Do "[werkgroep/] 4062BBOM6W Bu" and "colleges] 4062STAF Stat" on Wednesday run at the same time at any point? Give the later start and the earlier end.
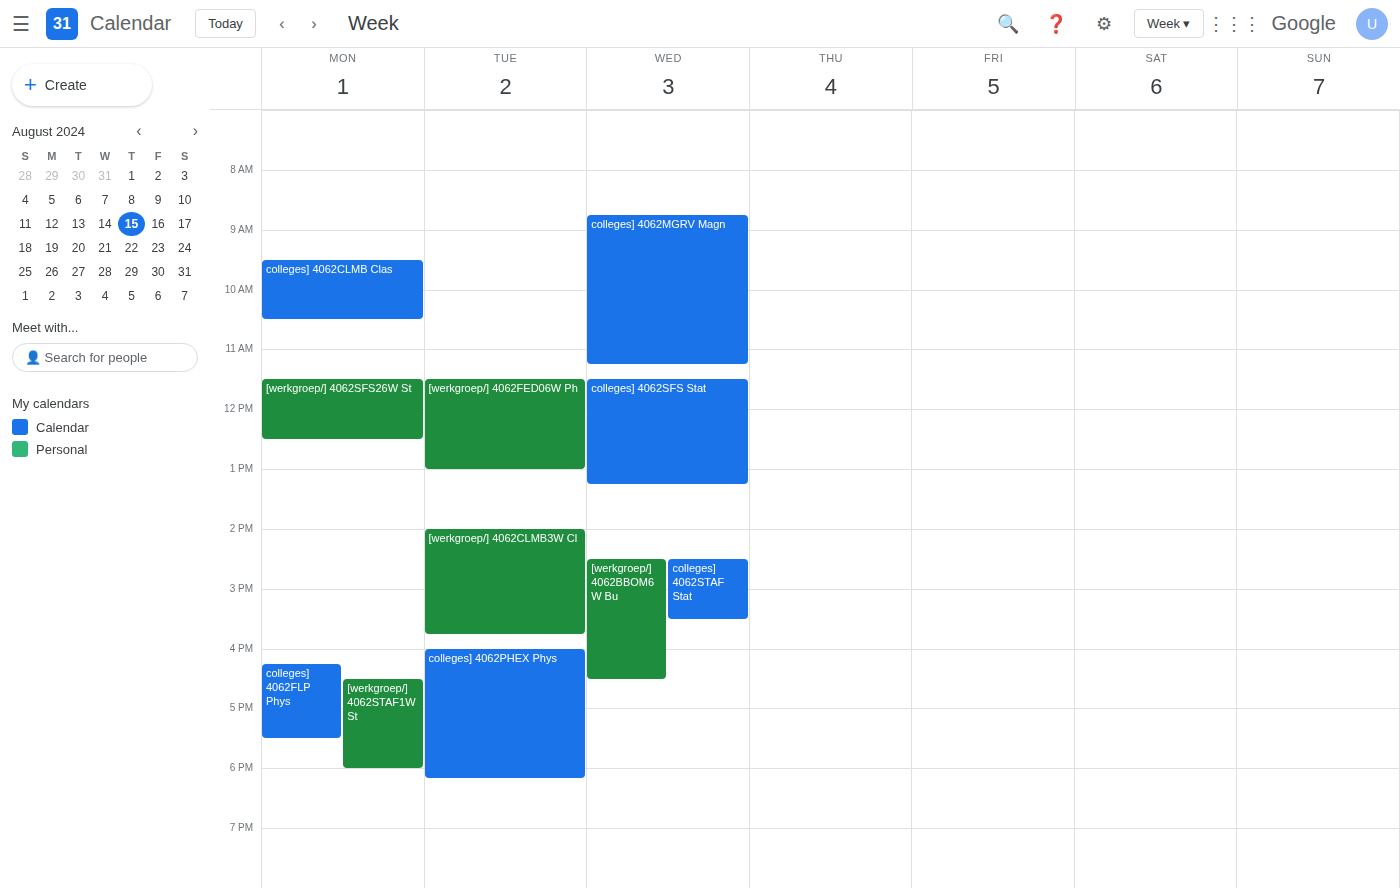
"colleges] 4062STAF Stat" runs 2:30 PM to 3:30 PM, inside "[werkgroep/] 4062BBOM6W Bu" -- they overlap.